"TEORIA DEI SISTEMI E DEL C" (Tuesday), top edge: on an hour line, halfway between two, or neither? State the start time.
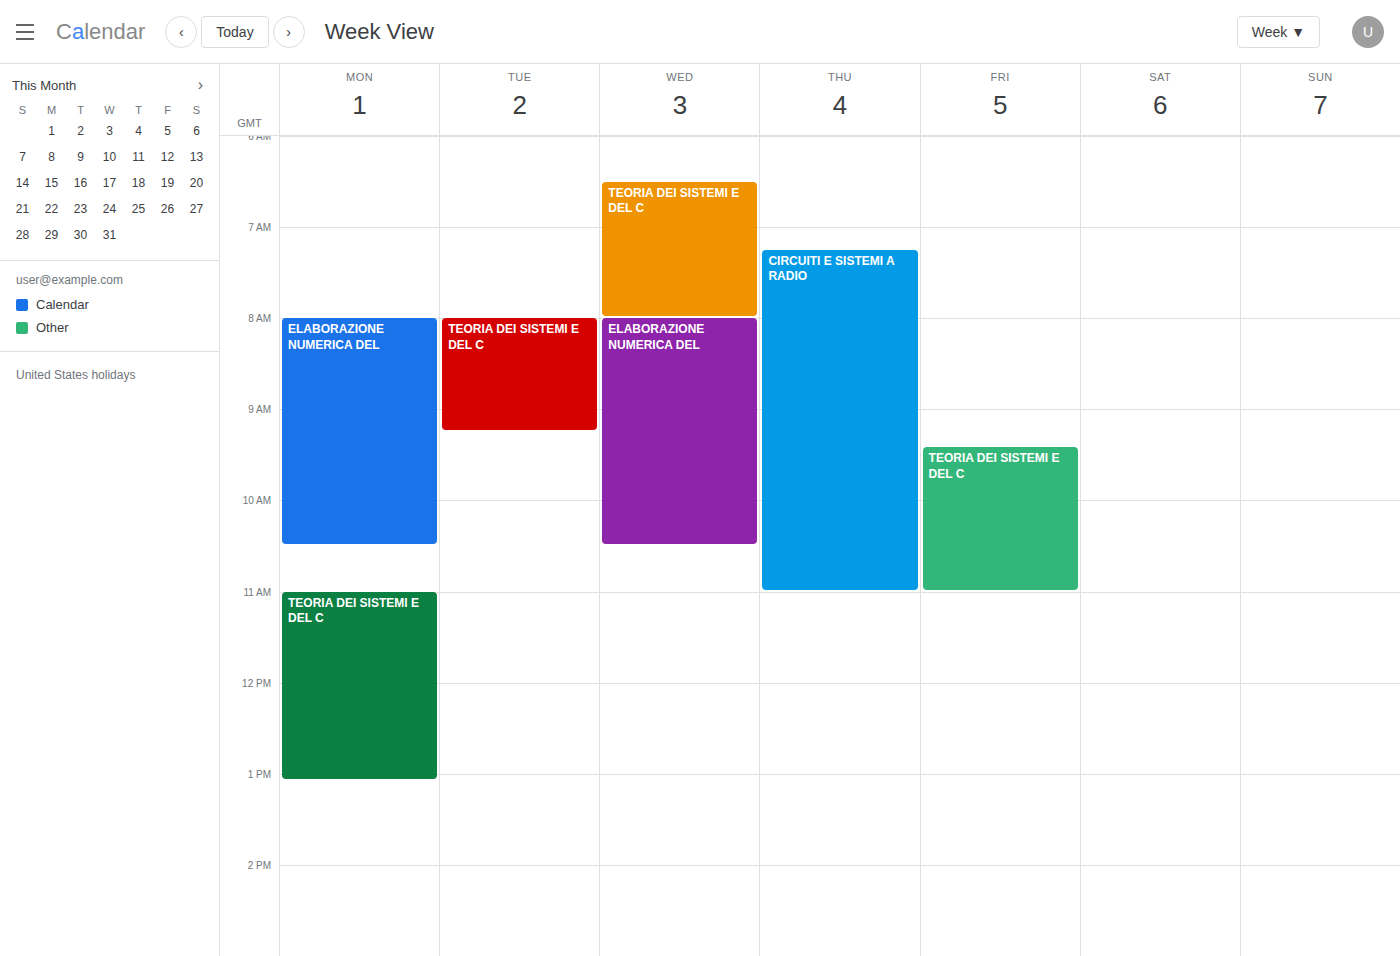
8:00 AM -- exactly on the 8 AM line.